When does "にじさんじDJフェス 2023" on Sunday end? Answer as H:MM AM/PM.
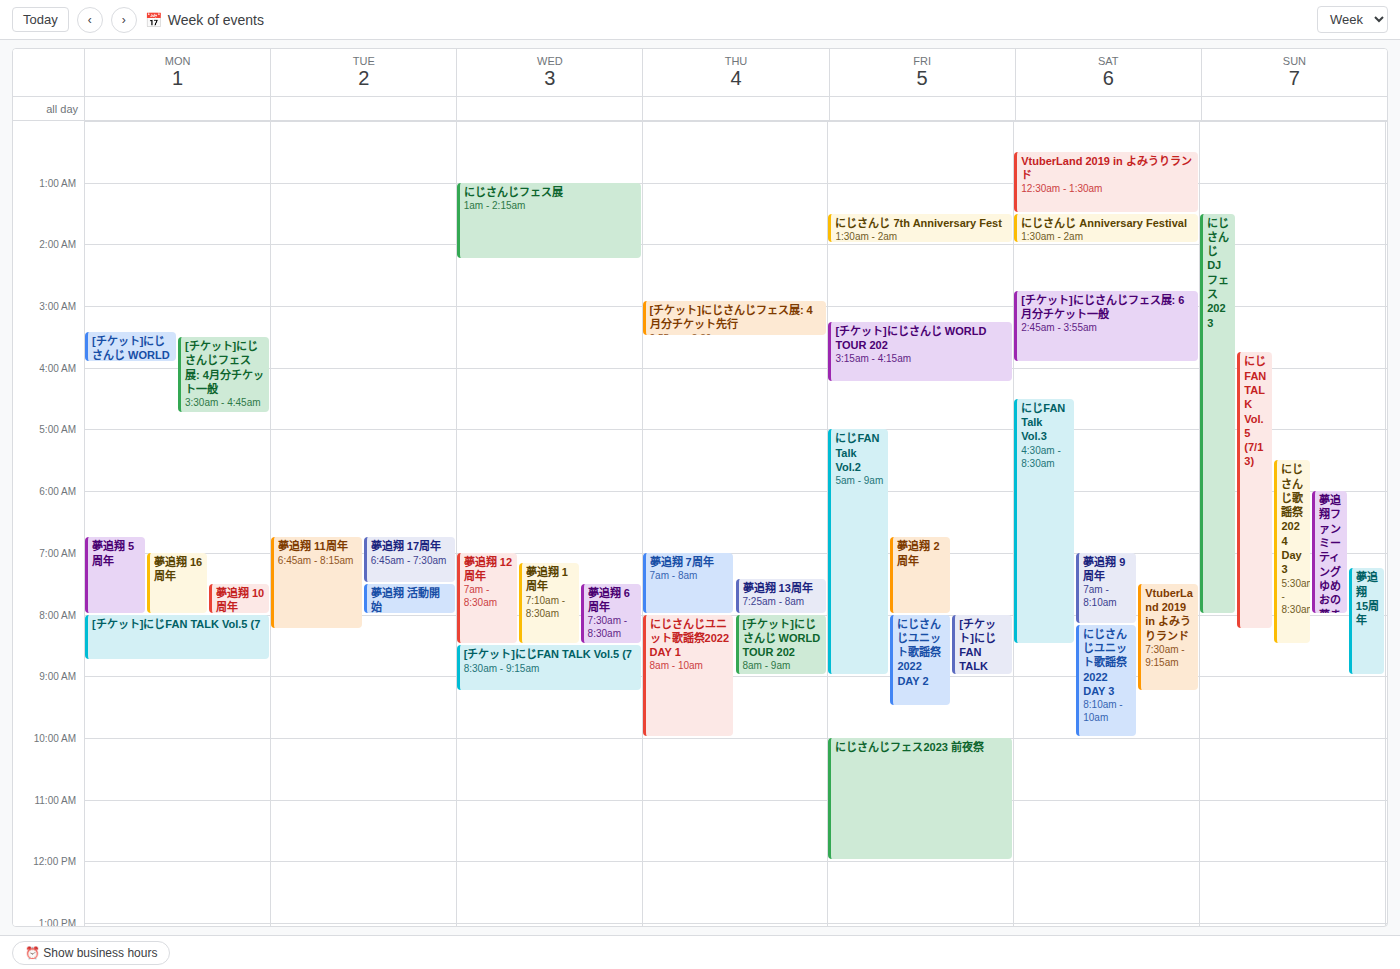
8:00 AM